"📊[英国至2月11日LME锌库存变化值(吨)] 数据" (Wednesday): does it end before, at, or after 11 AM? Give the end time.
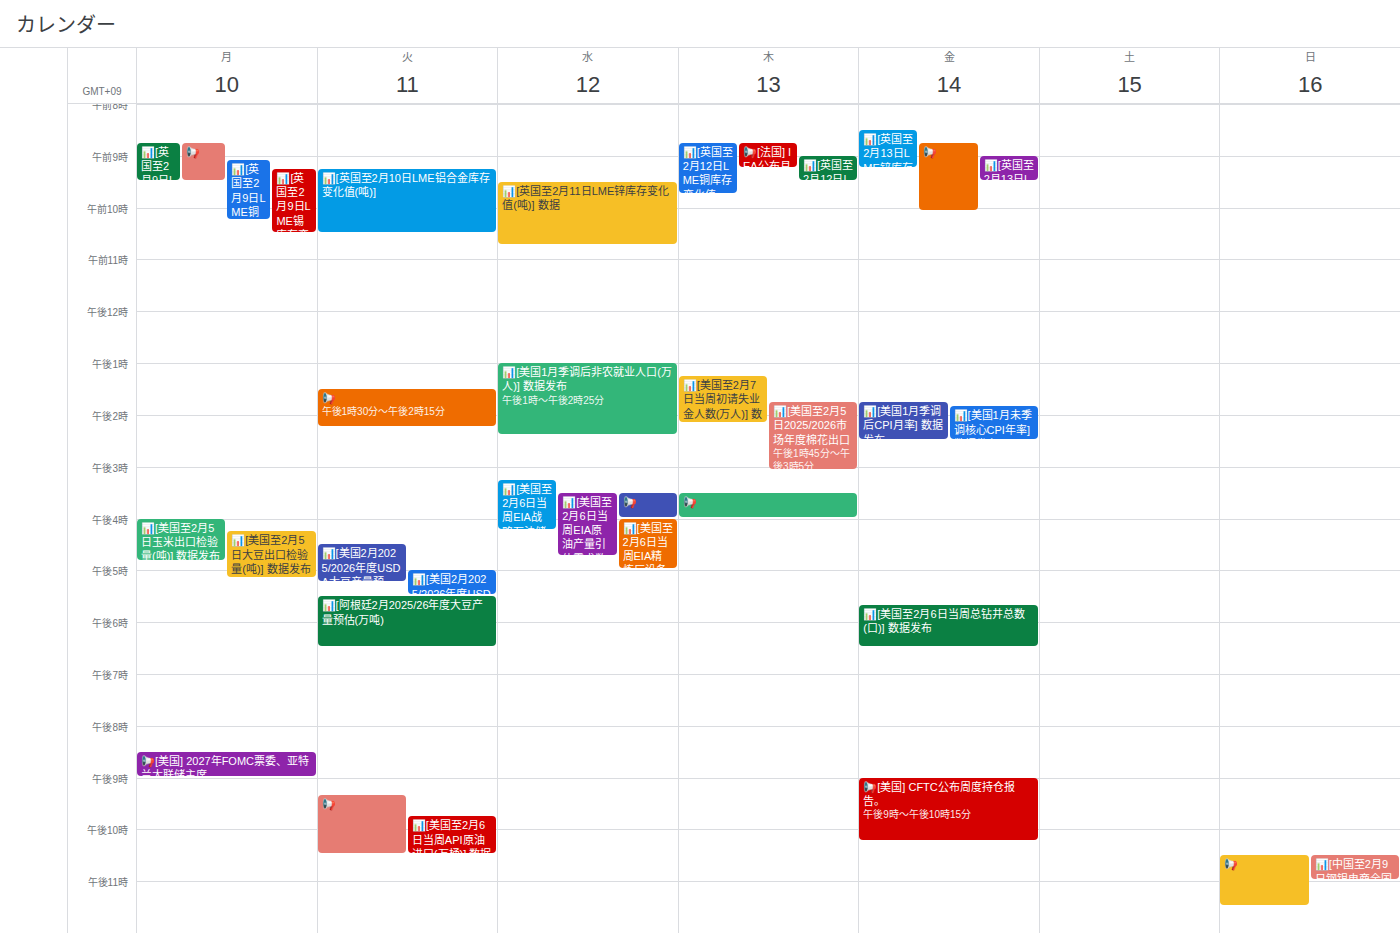
10:45 AM -- before 11 AM, 15 minutes above the 11 AM line.